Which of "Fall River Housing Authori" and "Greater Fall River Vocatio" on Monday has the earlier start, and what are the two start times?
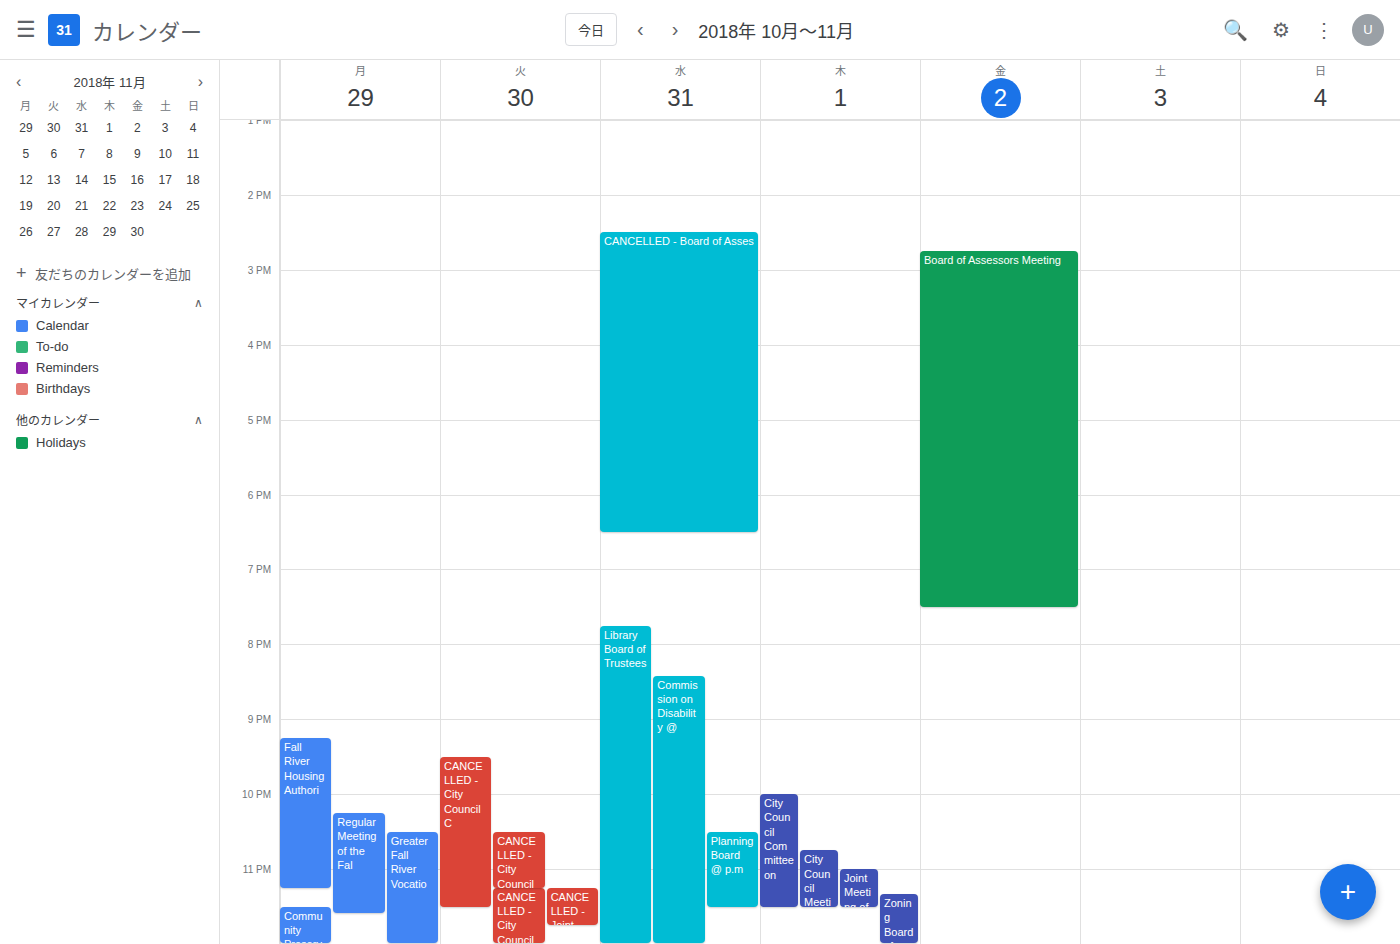
"Fall River Housing Authori" 9:15 PM; "Greater Fall River Vocatio" 10:30 PM.